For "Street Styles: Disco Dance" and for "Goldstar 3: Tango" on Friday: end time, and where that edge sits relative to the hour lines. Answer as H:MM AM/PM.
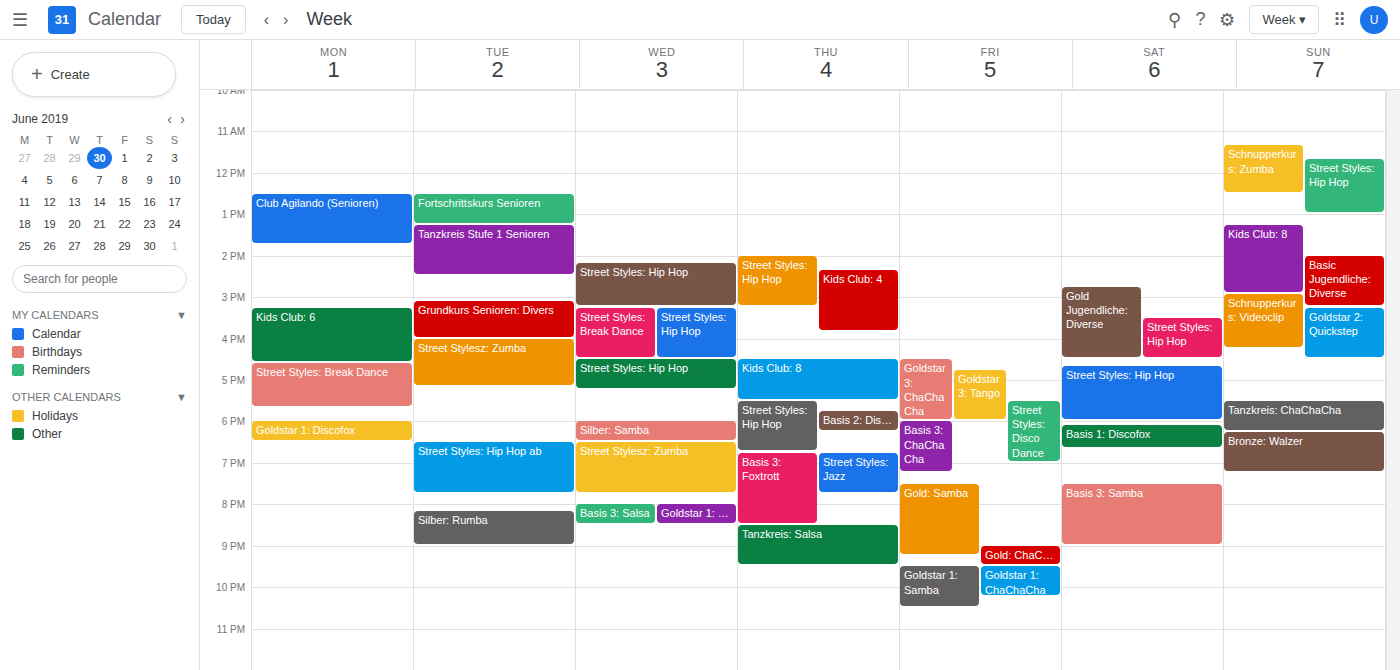
"Street Styles: Disco Dance": 7:00 PM, exactly on the 7 PM line. "Goldstar 3: Tango": 6:00 PM, exactly on the 6 PM line.